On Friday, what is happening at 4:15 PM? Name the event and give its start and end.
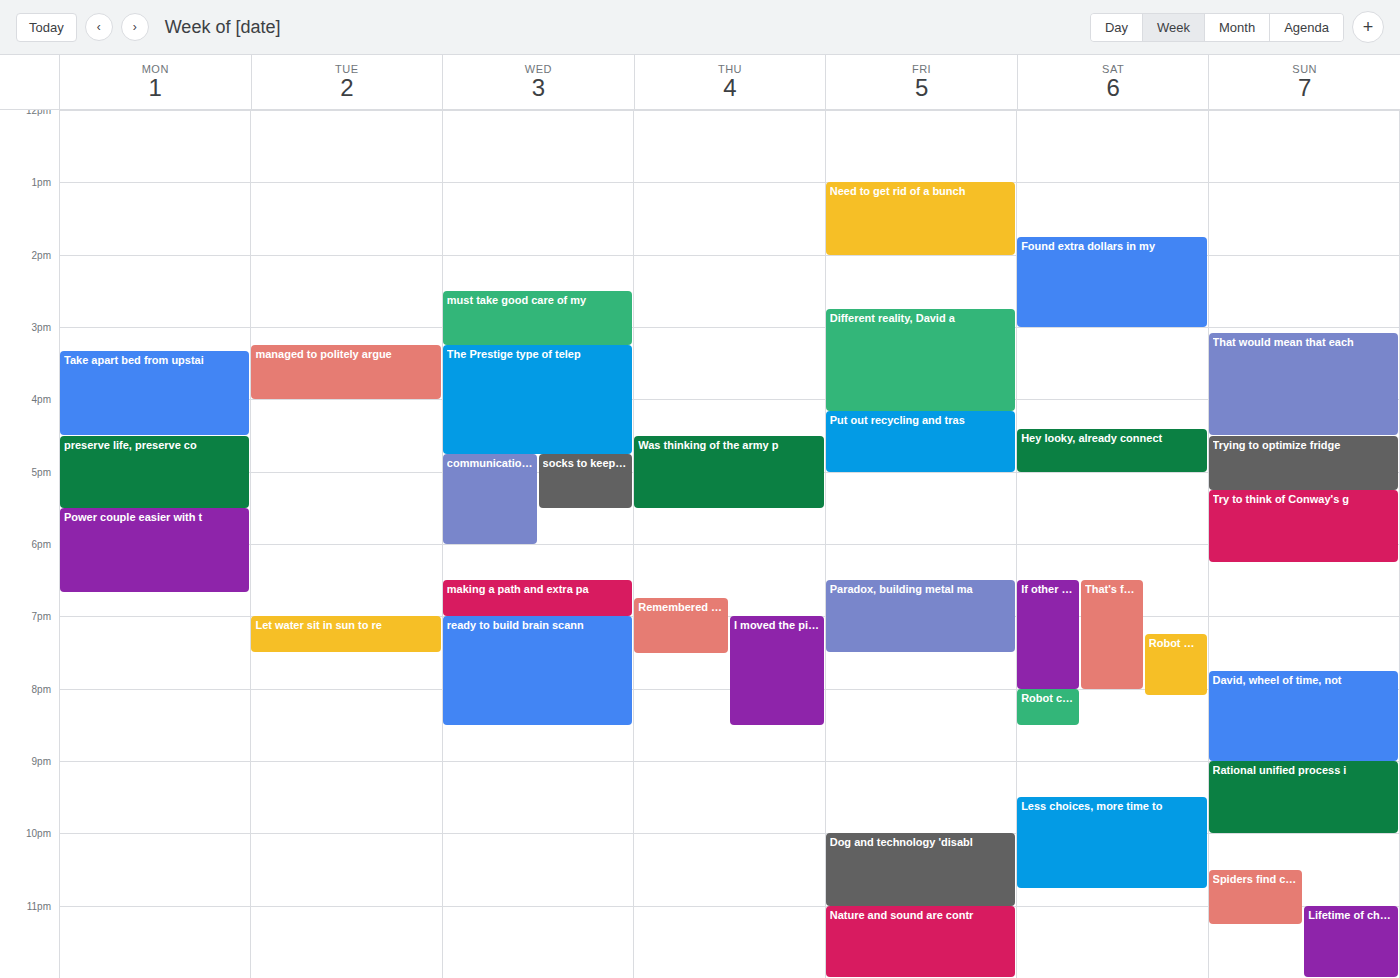
"Put out recycling and tras", 4:10 PM to 5:00 PM